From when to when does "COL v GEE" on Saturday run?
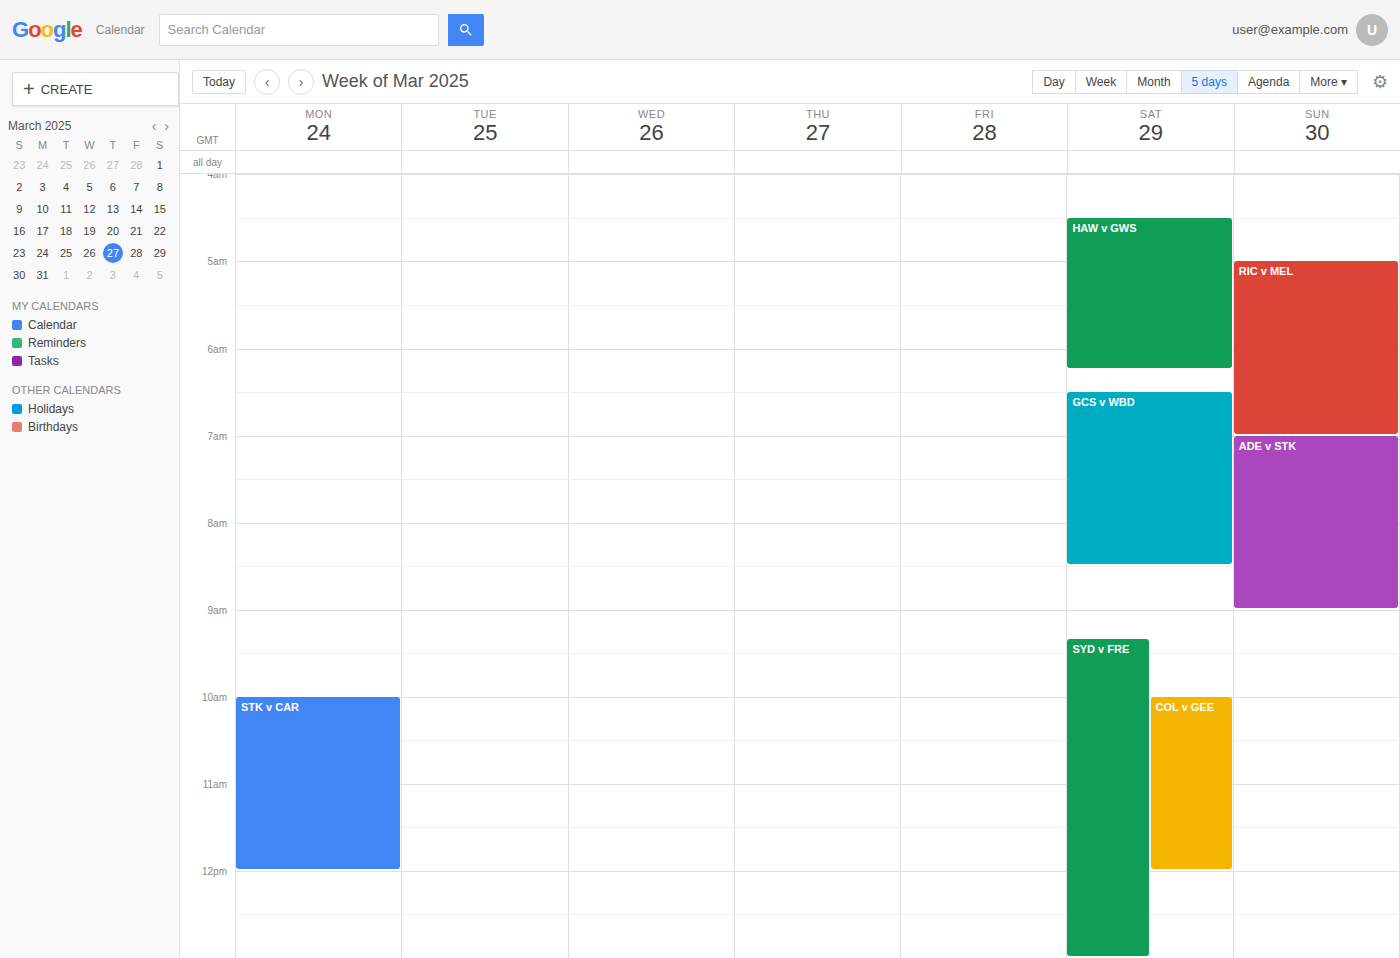
10:00 AM to 12:00 PM